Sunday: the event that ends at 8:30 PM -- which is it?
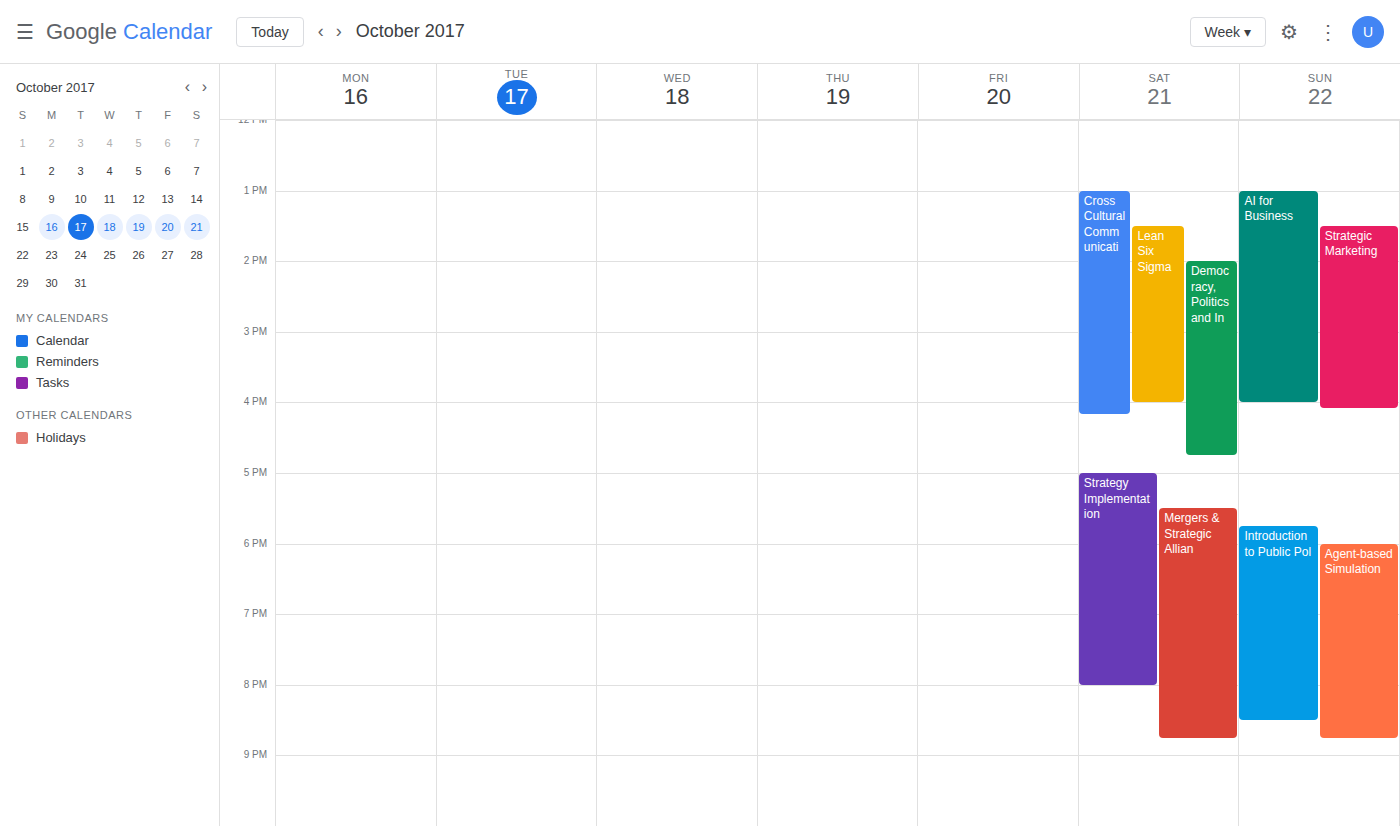
"Introduction to Public Pol"